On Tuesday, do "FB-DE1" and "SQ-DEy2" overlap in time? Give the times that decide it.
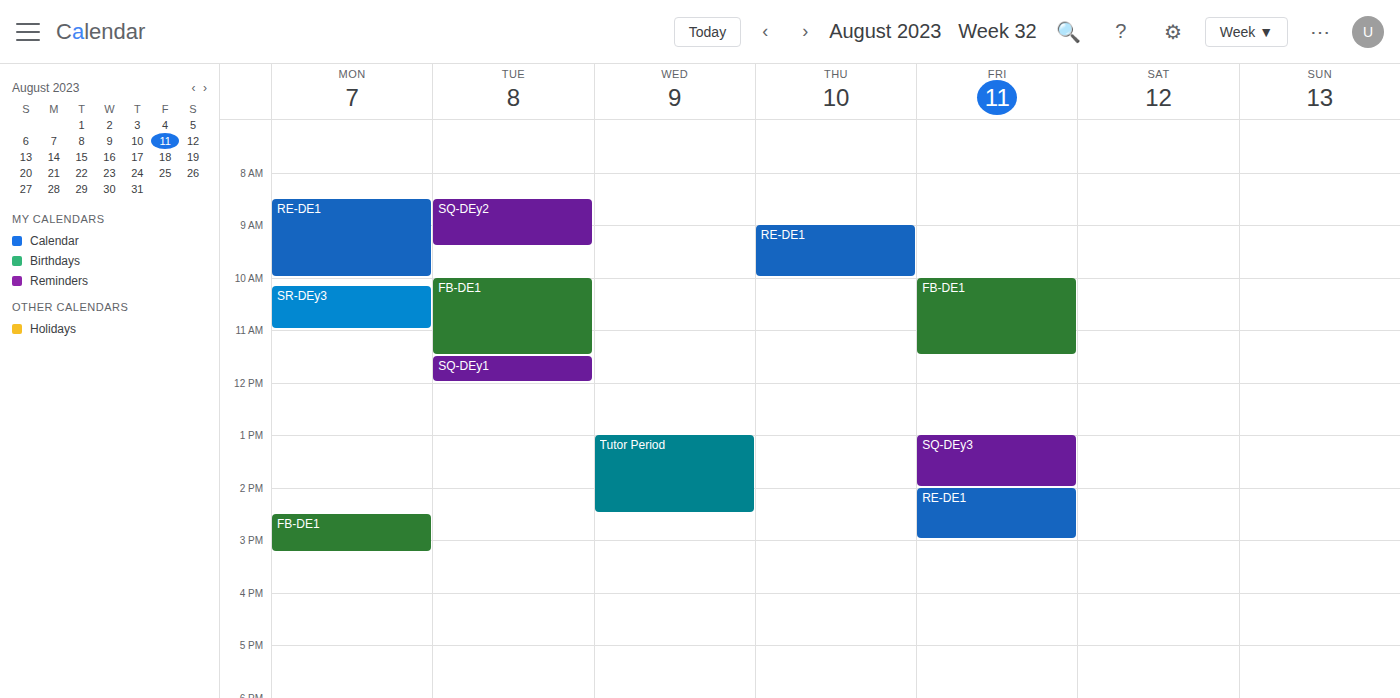
"SQ-DEy2" ends at 9:25 AM and "FB-DE1" starts at 10:00 AM -- no overlap.